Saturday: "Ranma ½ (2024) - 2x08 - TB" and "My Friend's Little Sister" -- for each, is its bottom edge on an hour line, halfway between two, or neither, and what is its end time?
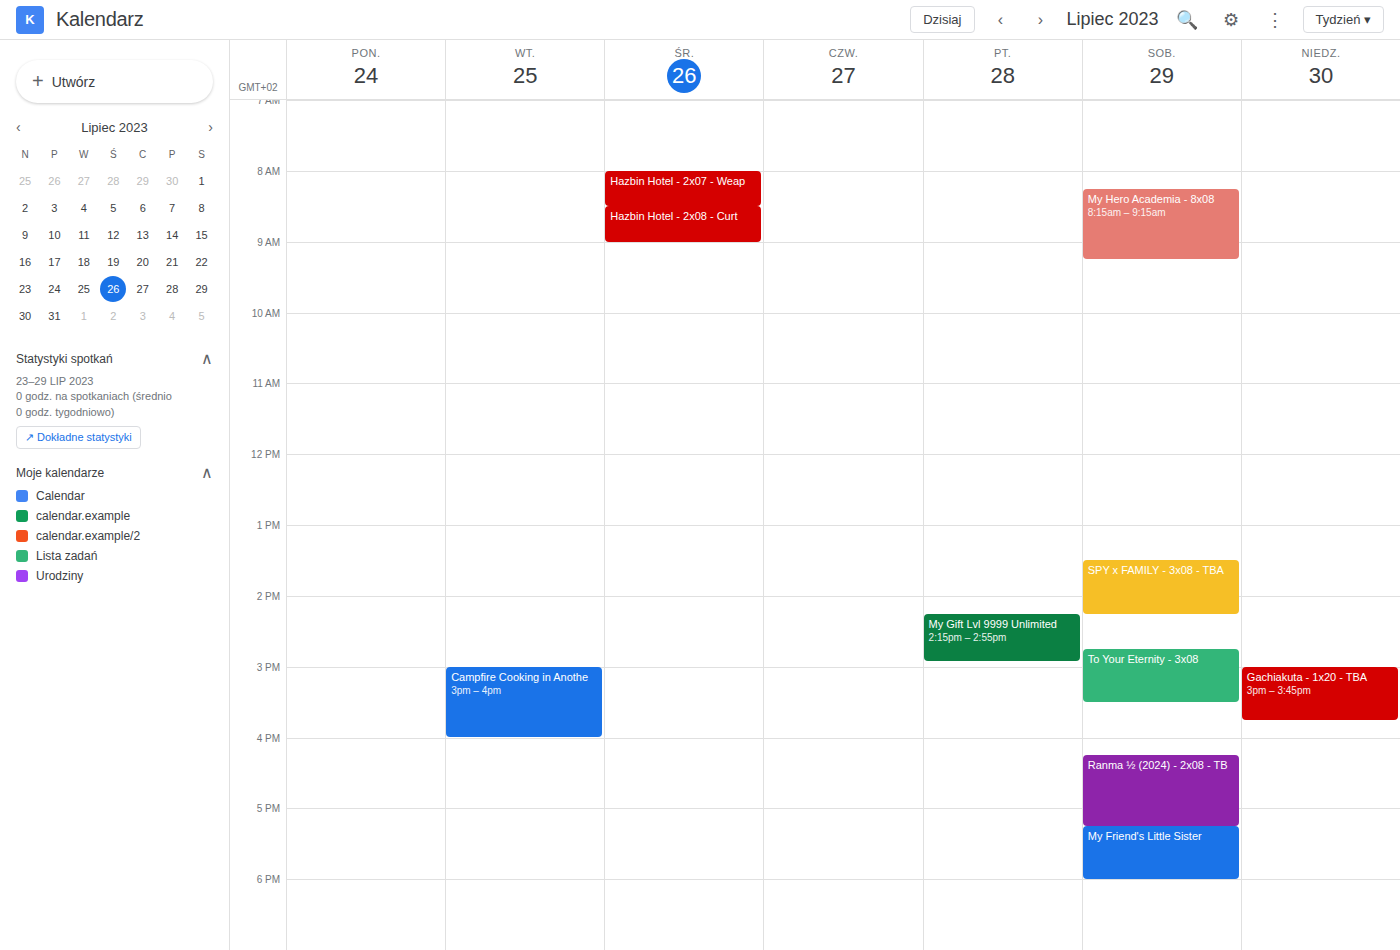
"Ranma ½ (2024) - 2x08 - TB": 5:15 PM, neither: a quarter of the way from the 5 PM line to the 6 PM line. "My Friend's Little Sister": 6:00 PM, exactly on the 6 PM line.